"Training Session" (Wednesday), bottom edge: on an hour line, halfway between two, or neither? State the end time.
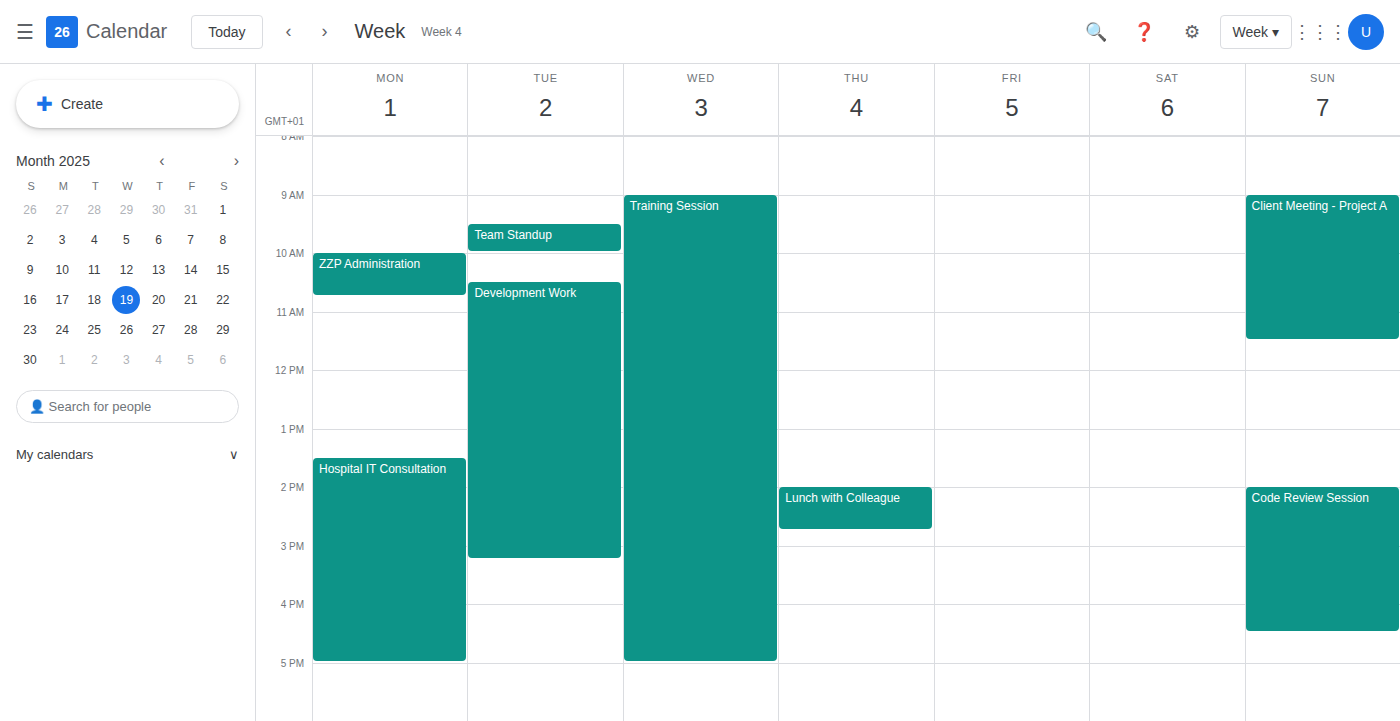
5:00 PM -- exactly on the 5 PM line.